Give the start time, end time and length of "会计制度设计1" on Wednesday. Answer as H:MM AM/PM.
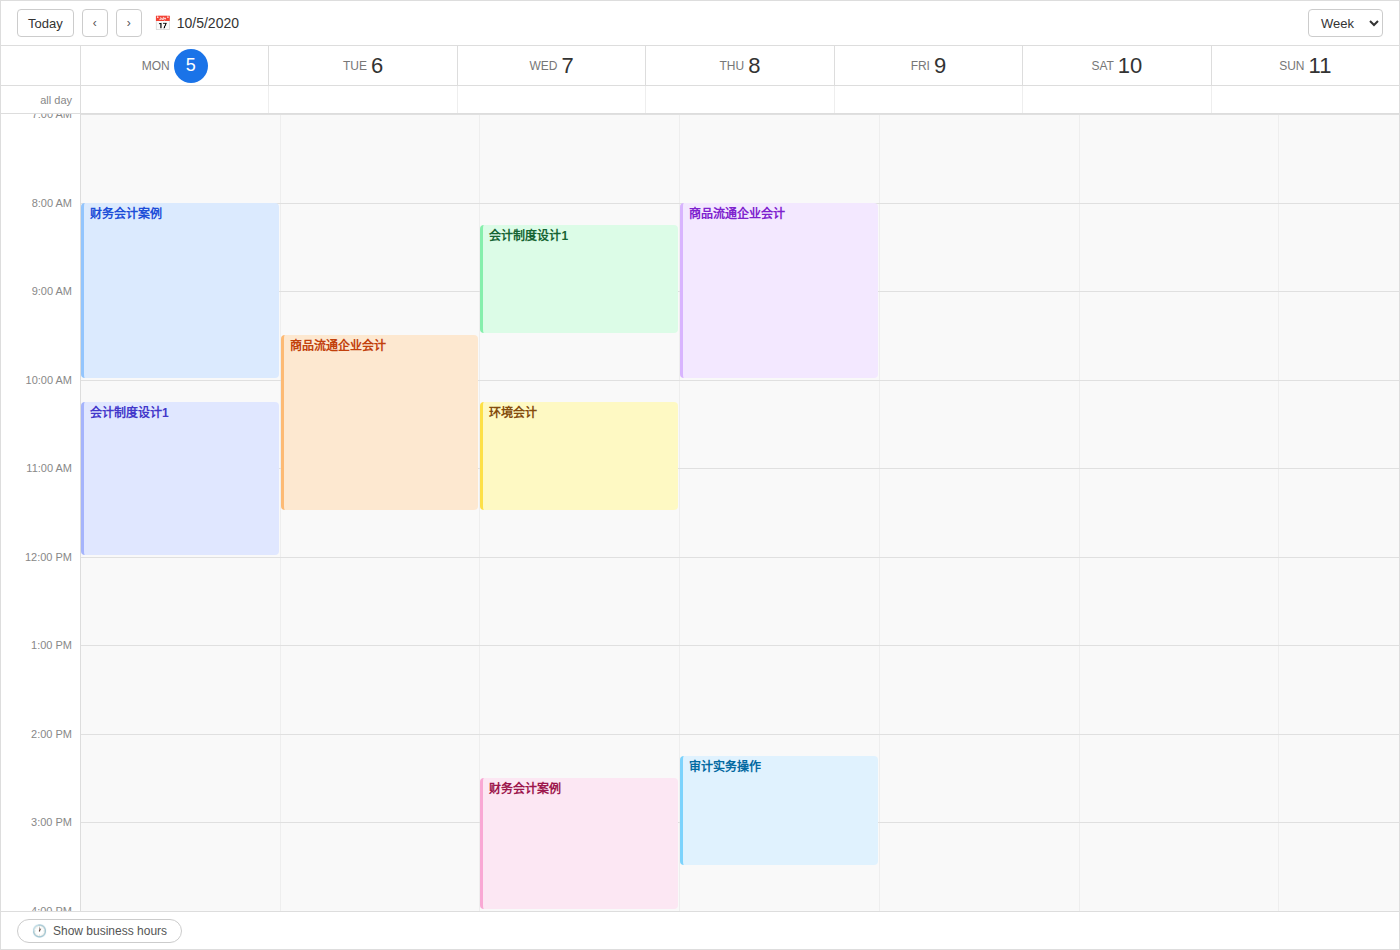
8:15 AM to 9:30 AM, 1 hour 15 minutes